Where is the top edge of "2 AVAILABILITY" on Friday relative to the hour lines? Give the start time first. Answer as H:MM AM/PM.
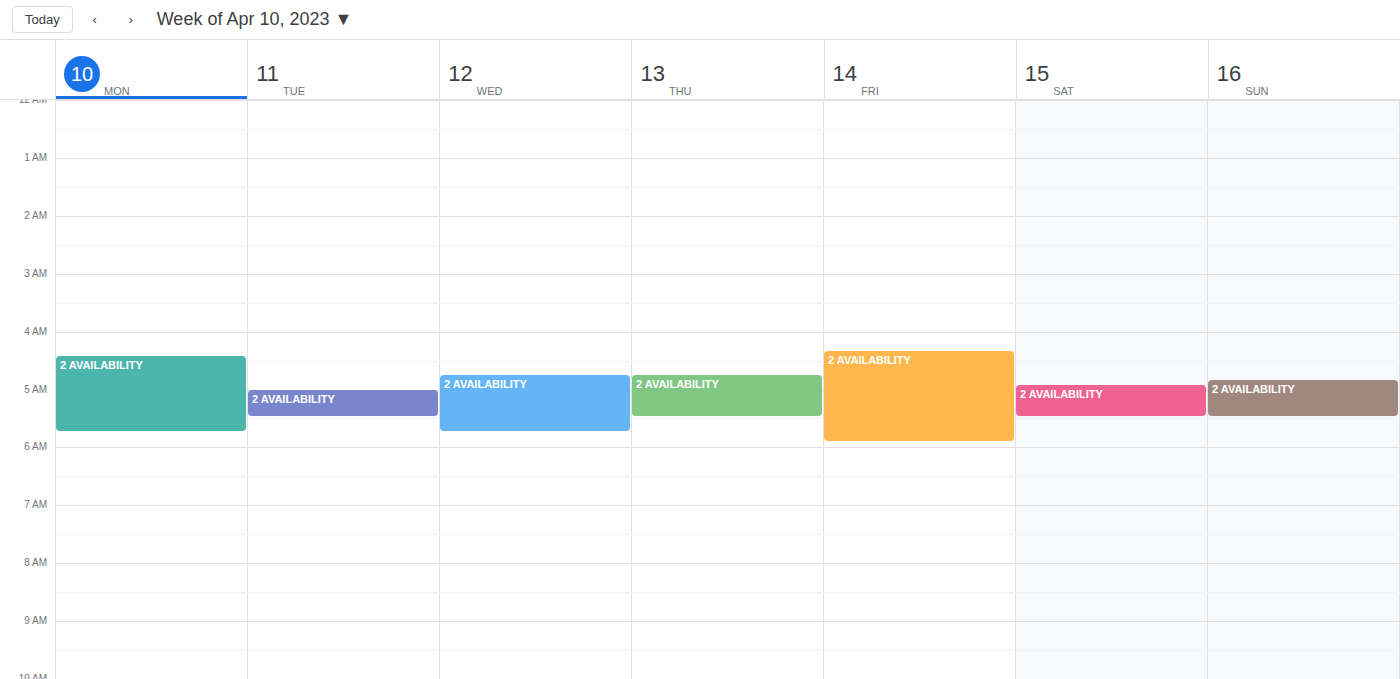
4:20 AM -- neither: 20 minutes below the 4 AM line and 40 minutes above the 5 AM line.